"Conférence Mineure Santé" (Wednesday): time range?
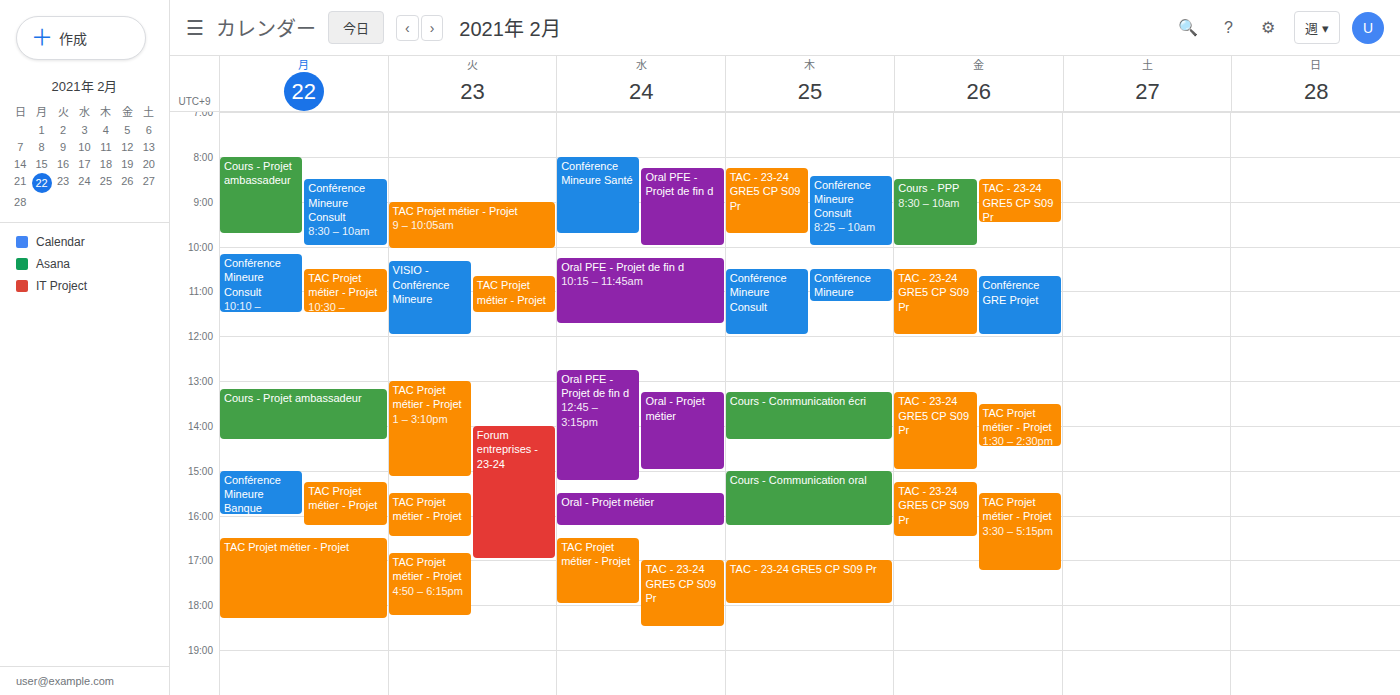
8:00 AM to 9:45 AM